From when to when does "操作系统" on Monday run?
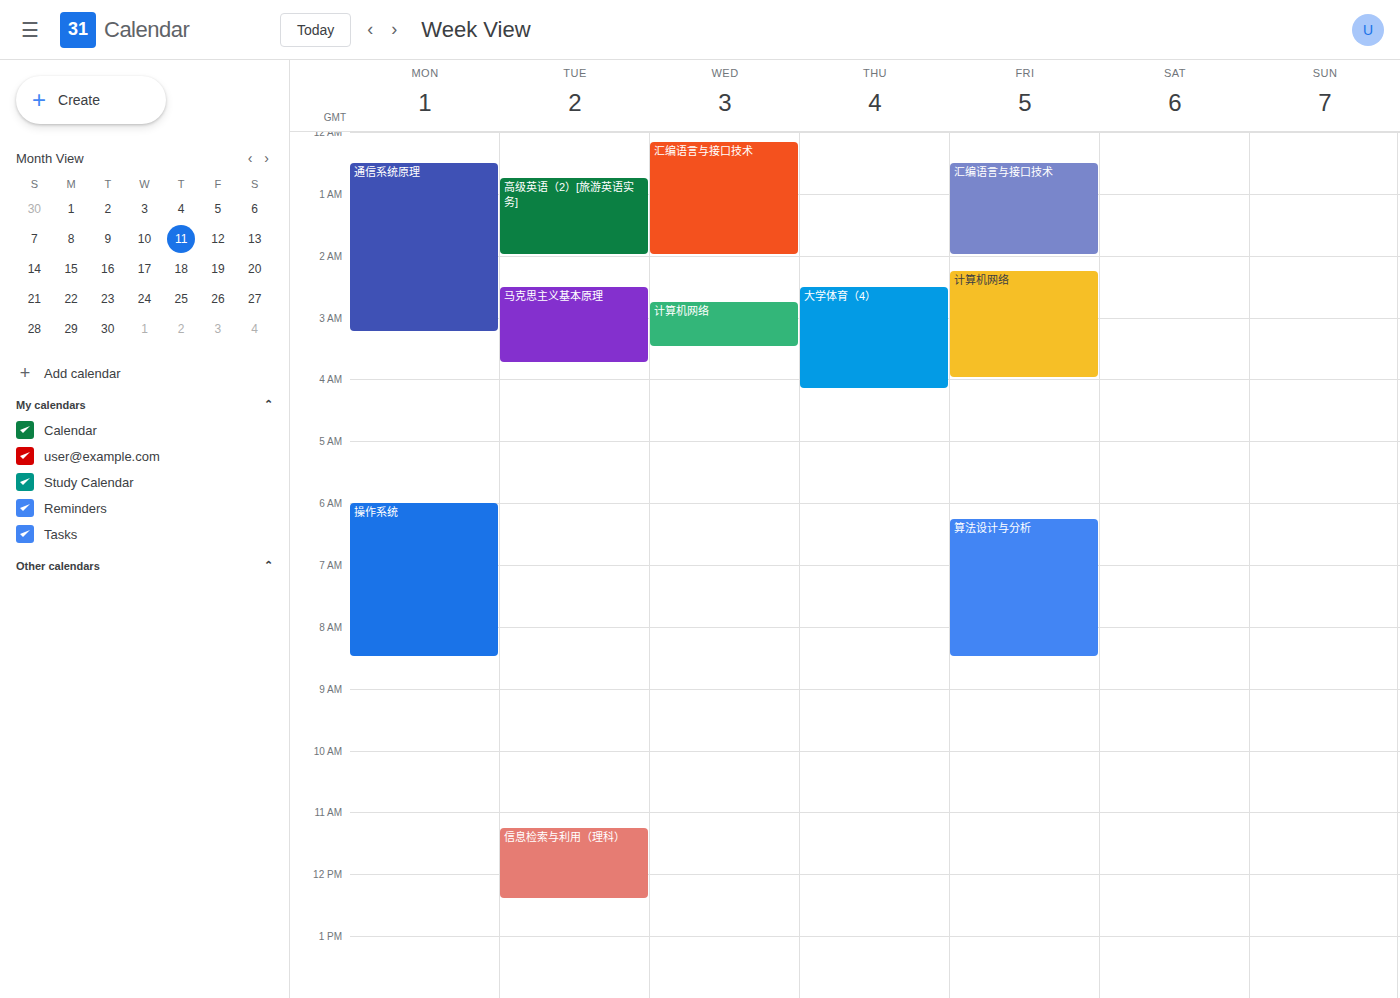
6:00 AM to 8:30 AM